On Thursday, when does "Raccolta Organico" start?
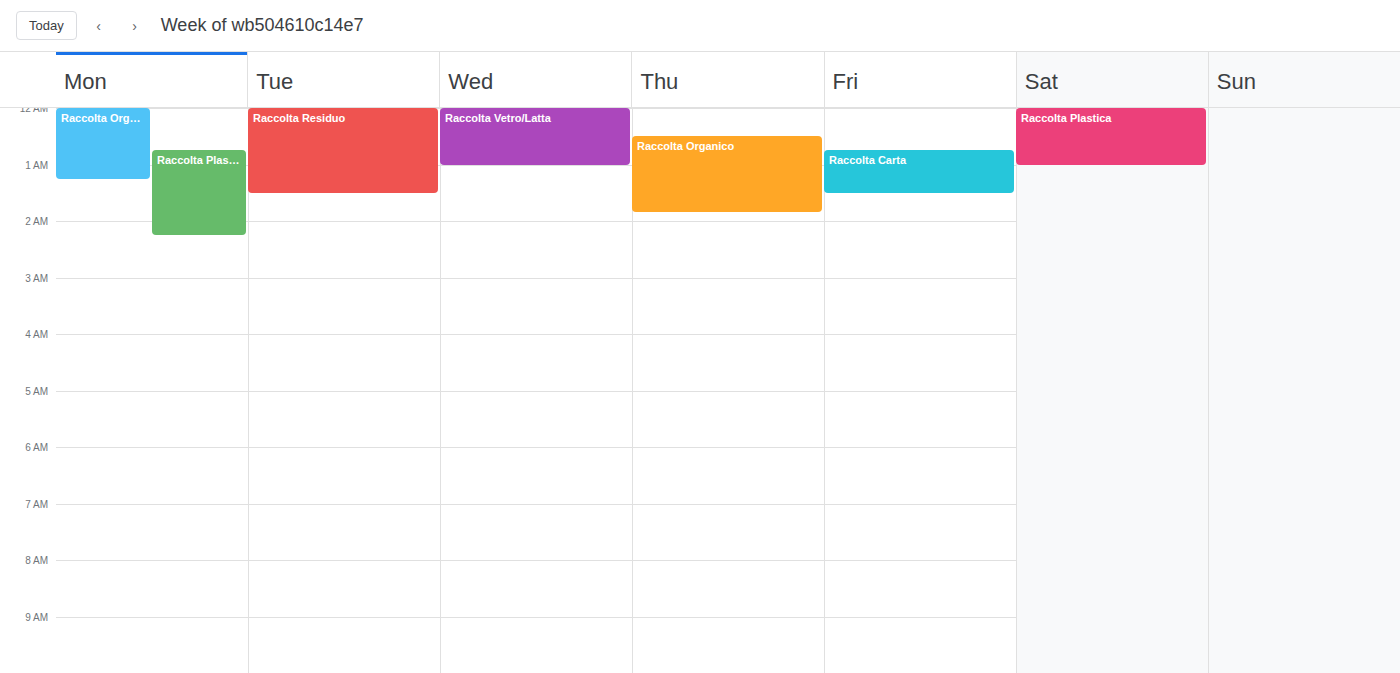
12:30 AM